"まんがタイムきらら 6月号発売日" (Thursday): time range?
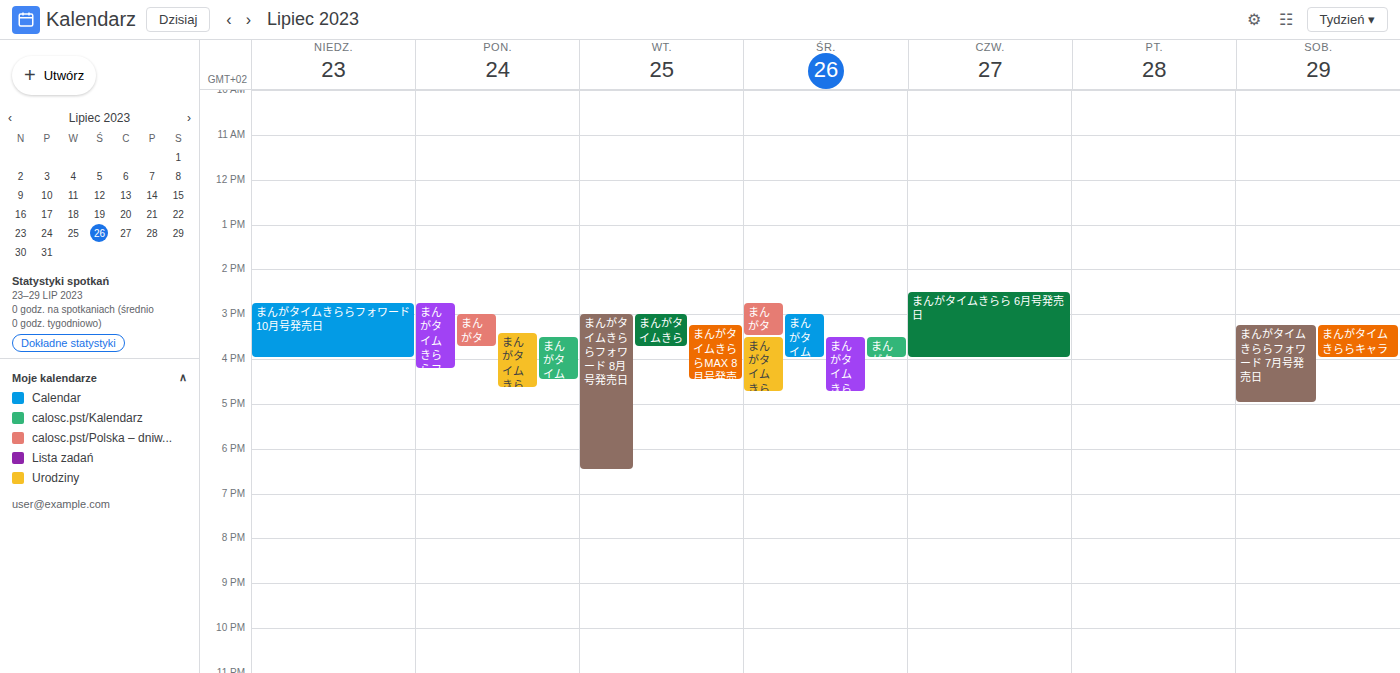
14:30 to 16:00